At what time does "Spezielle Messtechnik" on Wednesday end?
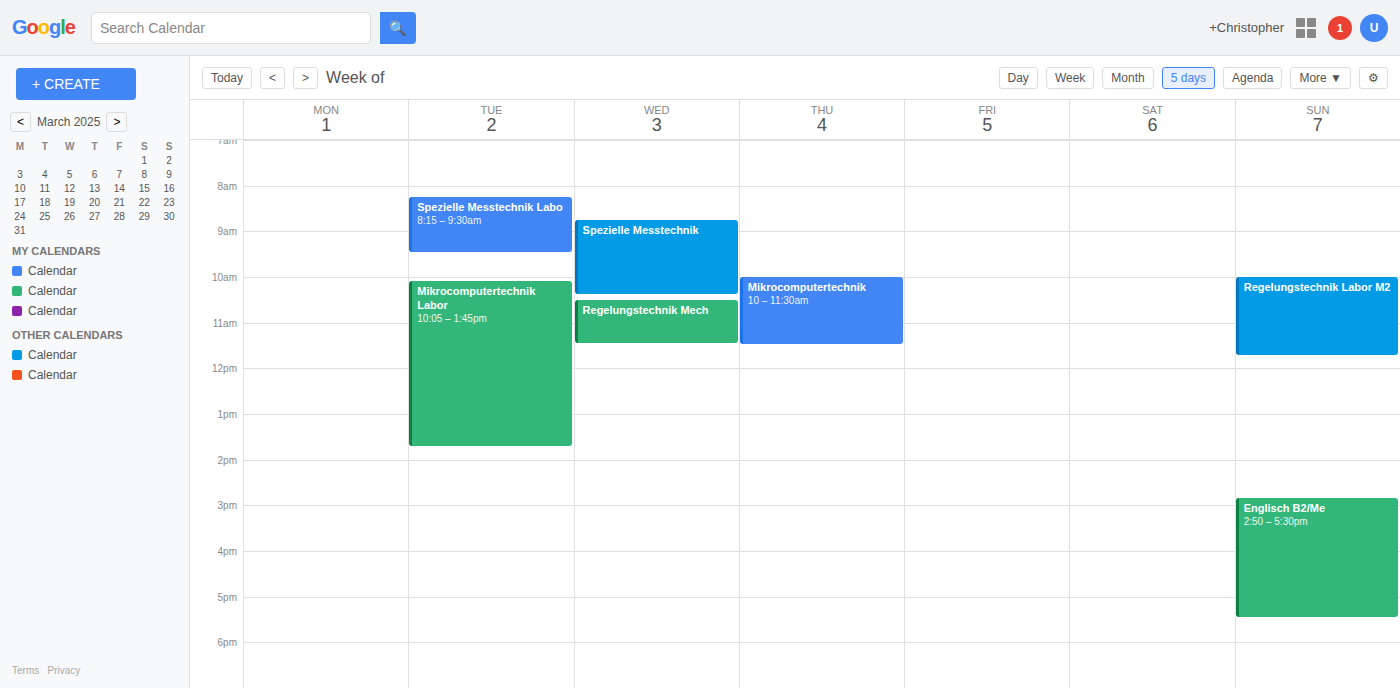
10:25